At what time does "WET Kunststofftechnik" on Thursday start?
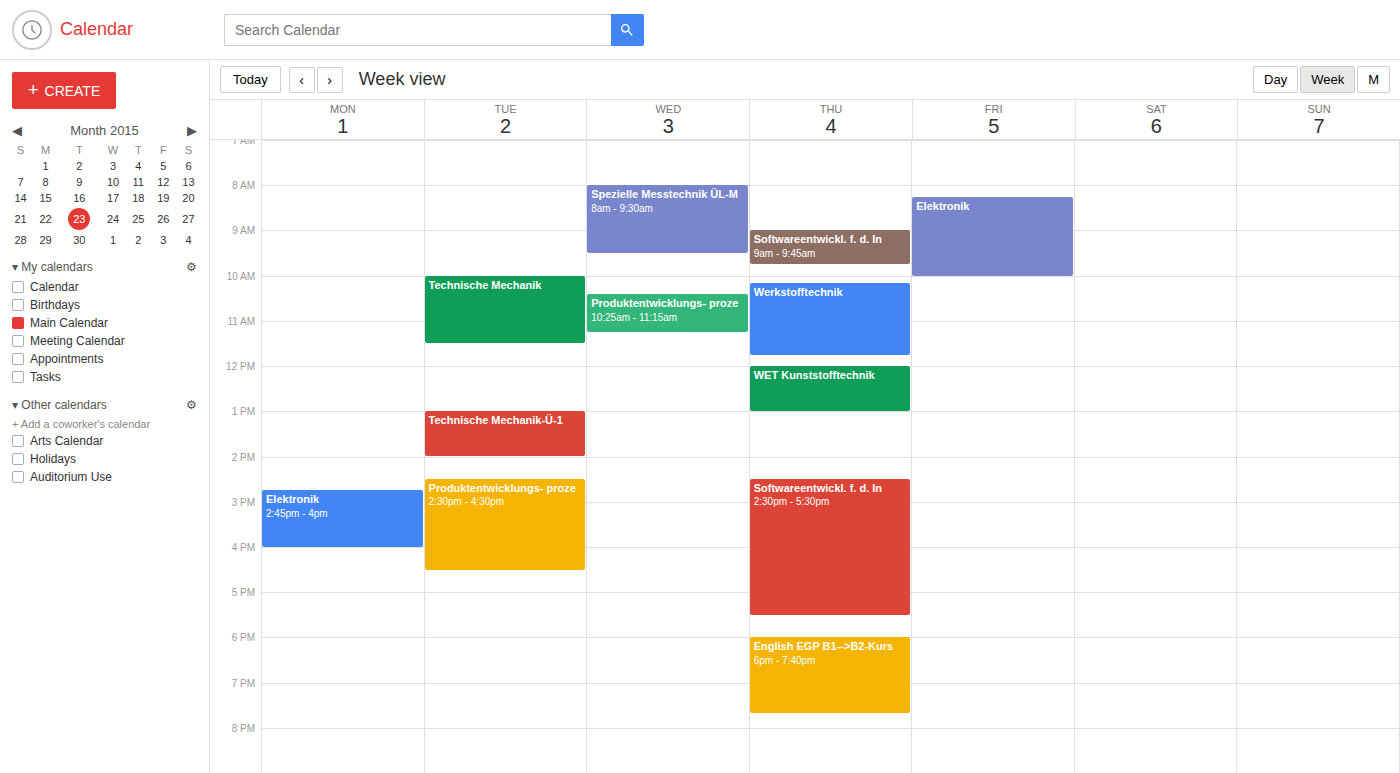
12:00 PM